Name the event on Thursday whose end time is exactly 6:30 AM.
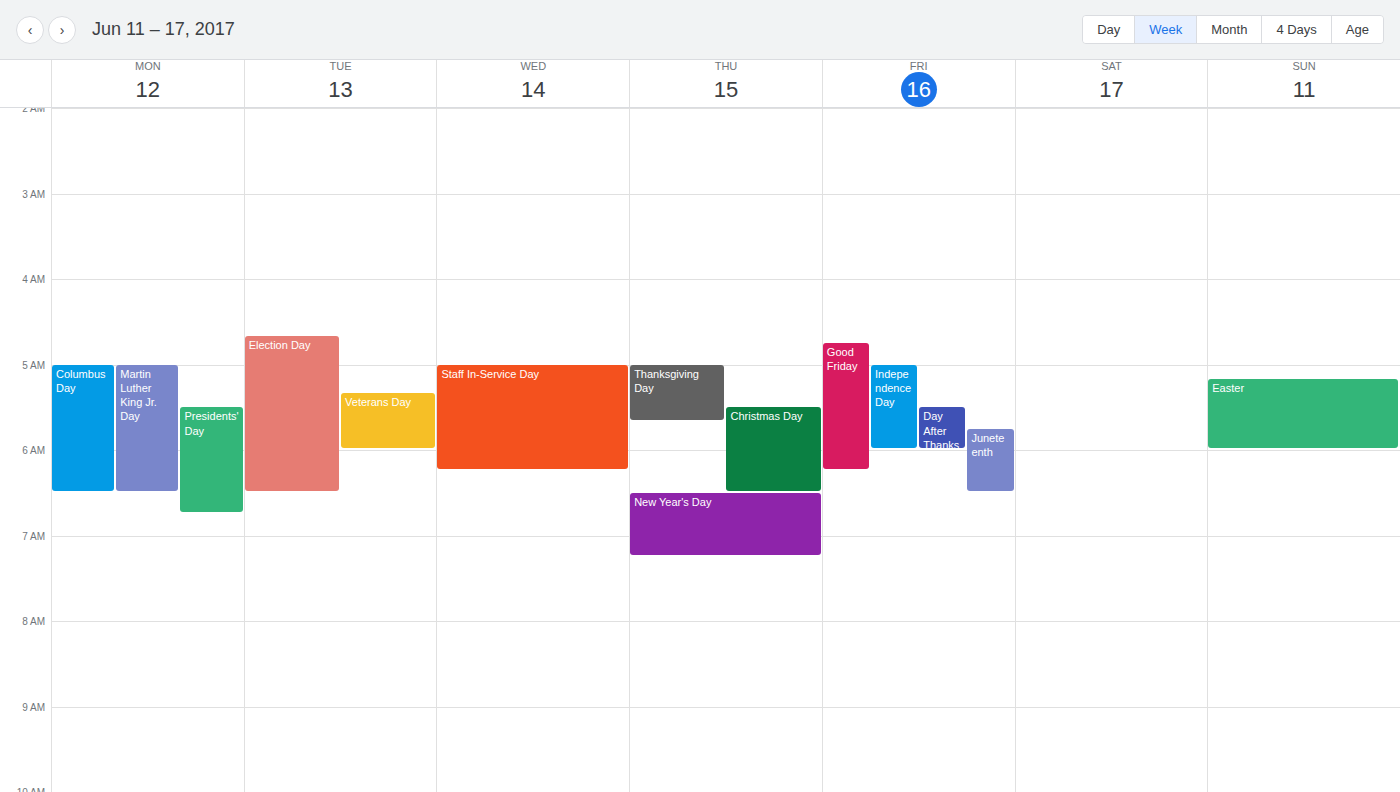
"Christmas Day"